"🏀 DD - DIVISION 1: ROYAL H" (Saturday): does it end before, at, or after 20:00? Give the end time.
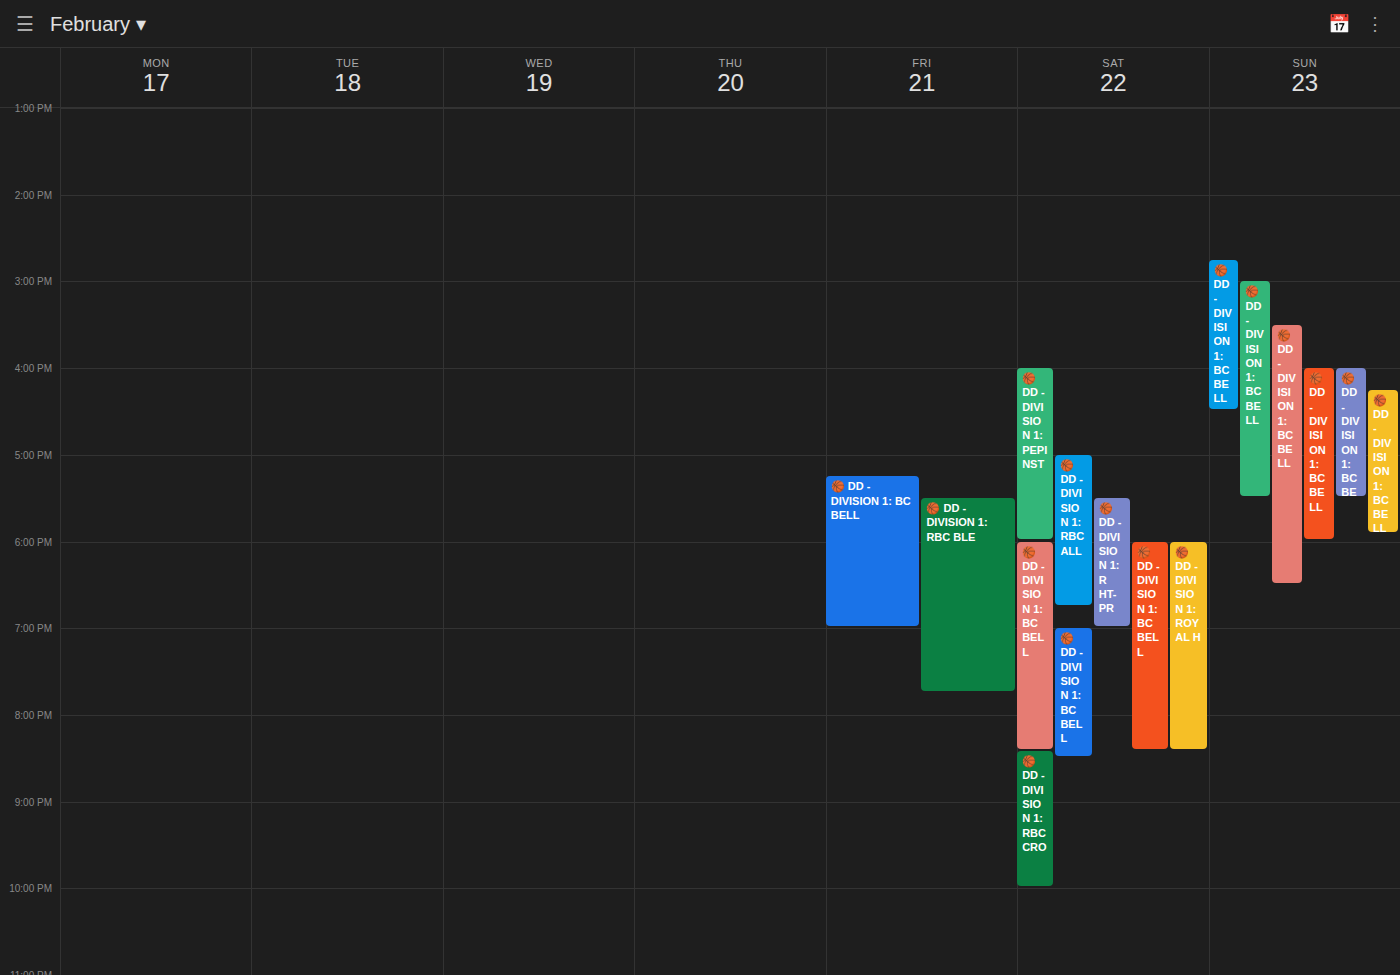
20:25 -- after 20:00, 25 minutes below the 20:00 line.